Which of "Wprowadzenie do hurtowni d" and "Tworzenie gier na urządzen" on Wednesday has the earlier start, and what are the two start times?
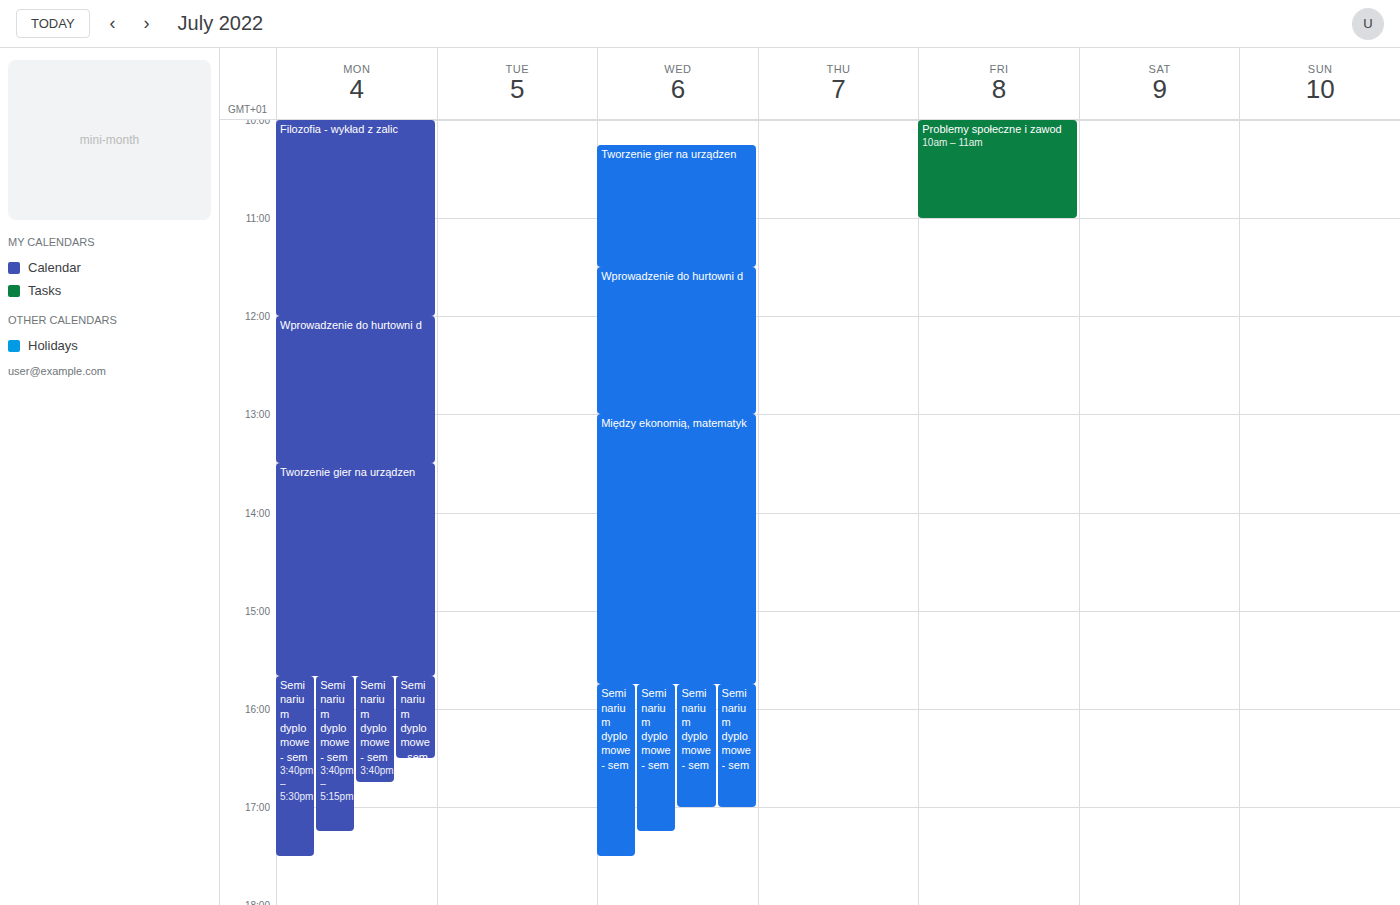
"Tworzenie gier na urządzen" 10:15 AM; "Wprowadzenie do hurtowni d" 11:30 AM.